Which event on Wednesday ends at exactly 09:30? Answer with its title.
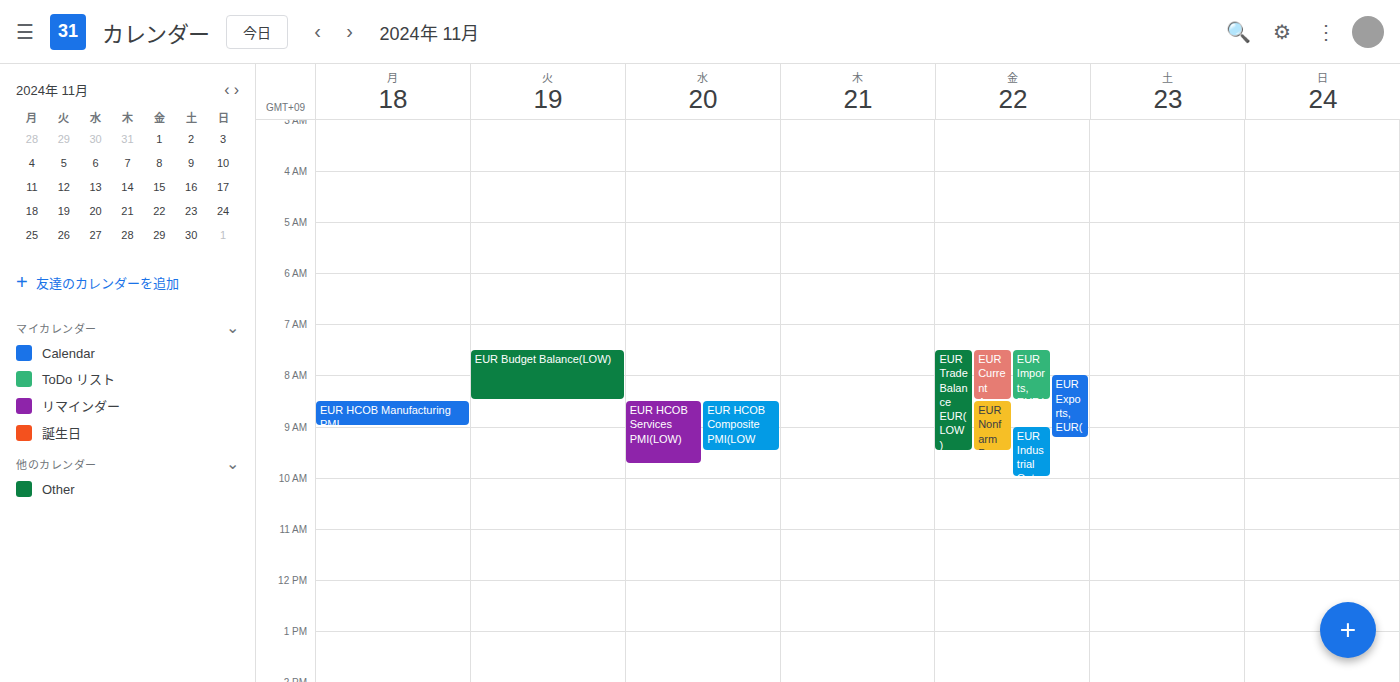
"EUR HCOB Composite PMI(LOW"